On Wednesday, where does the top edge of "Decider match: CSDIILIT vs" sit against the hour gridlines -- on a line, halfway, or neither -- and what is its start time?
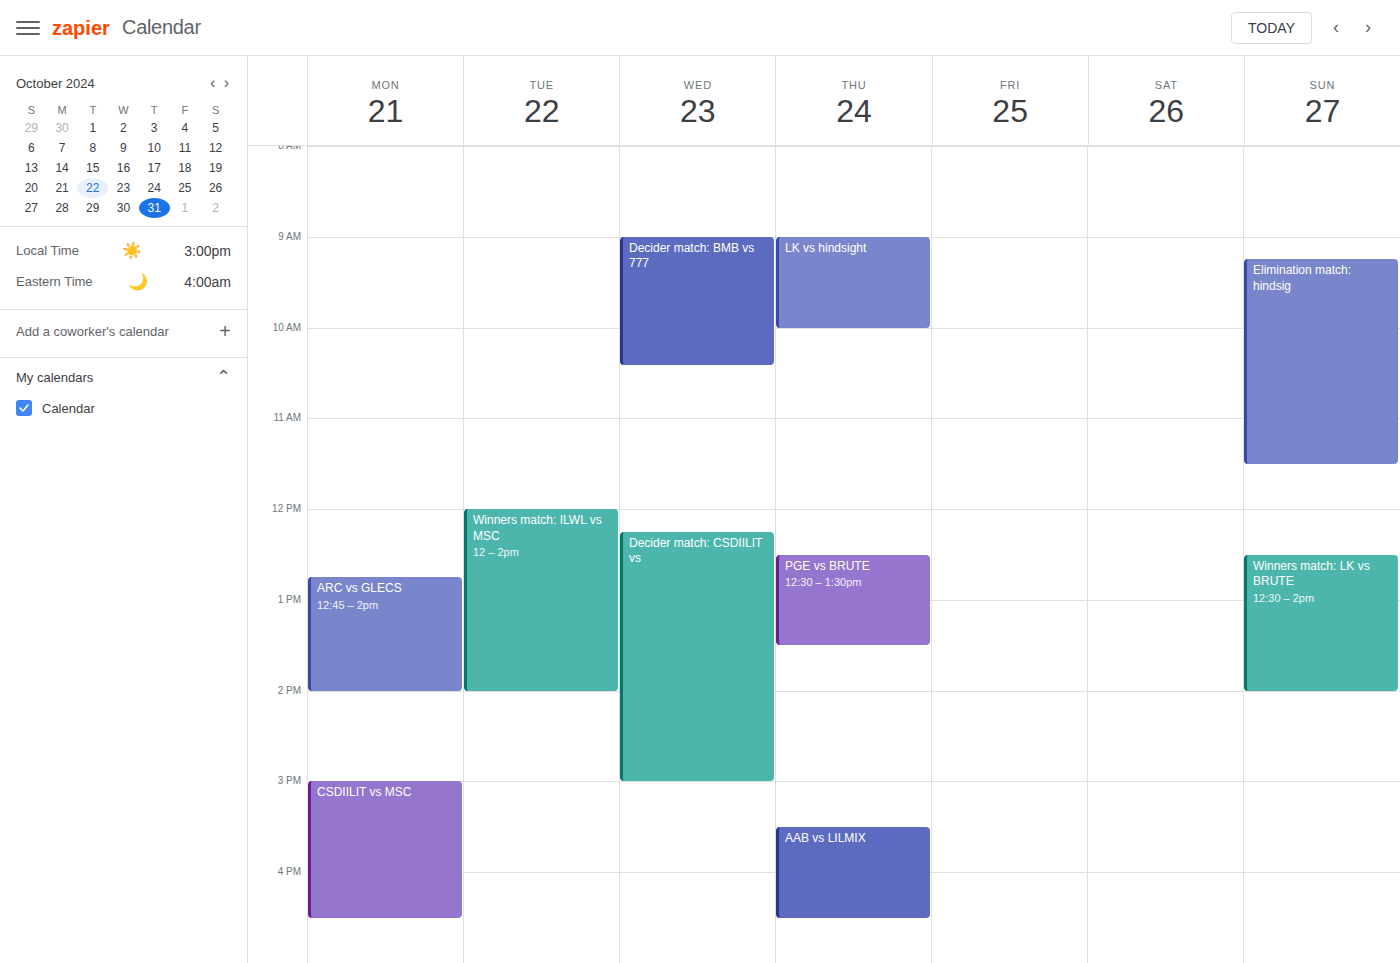
12:15 PM -- neither: a quarter of the way from the 12 PM line to the 1 PM line.